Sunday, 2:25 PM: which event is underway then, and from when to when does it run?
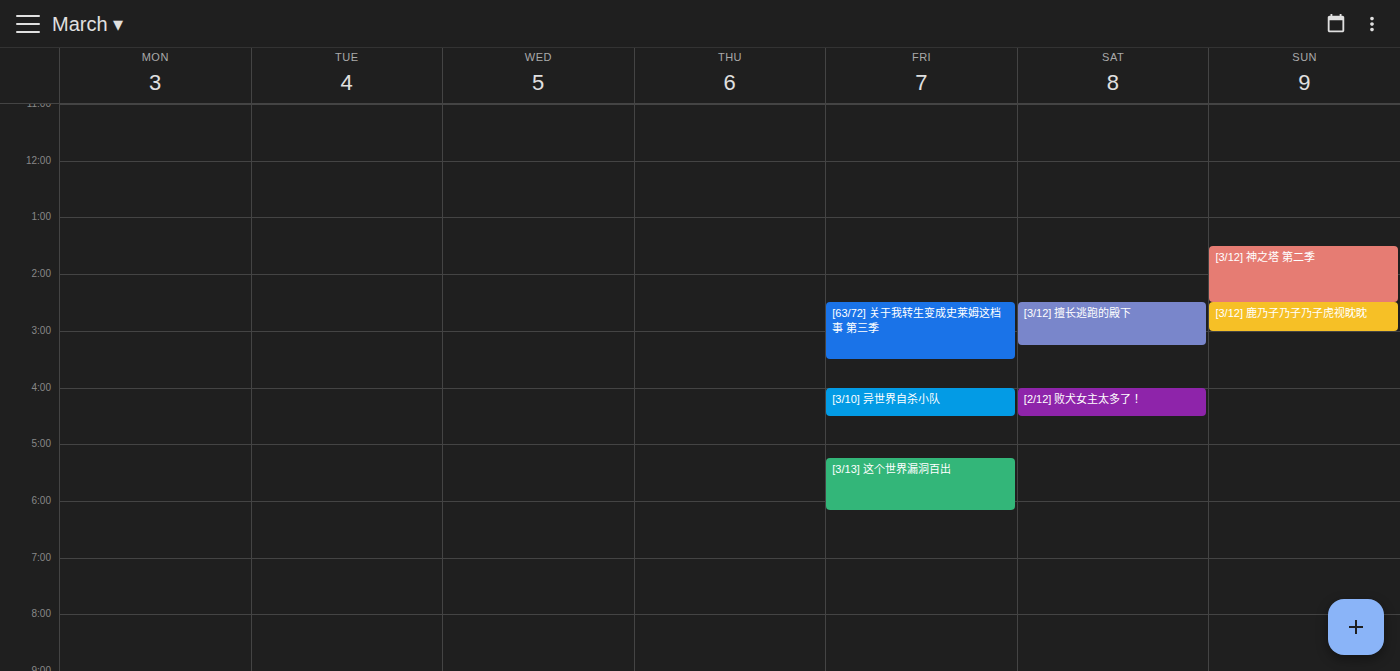
"[3/12] 神之塔 第二季", 1:30 PM to 2:30 PM